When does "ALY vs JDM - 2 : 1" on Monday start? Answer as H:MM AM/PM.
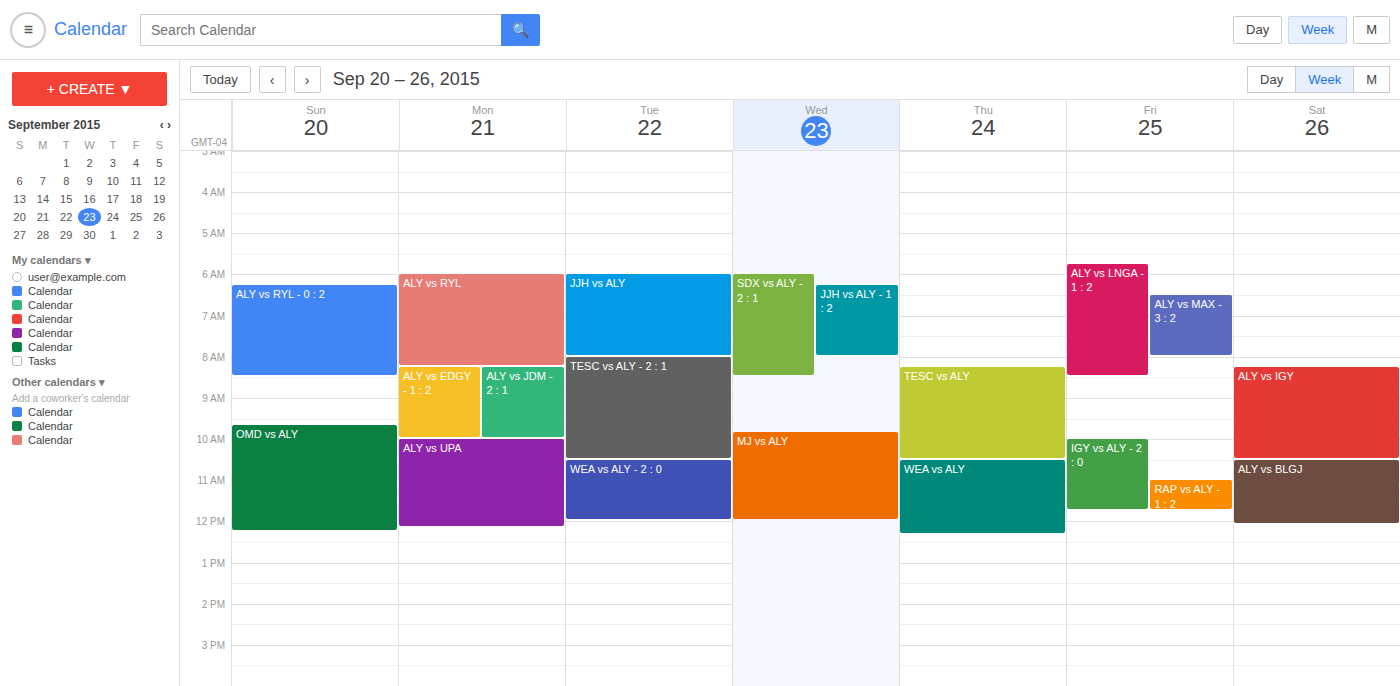
8:15 AM